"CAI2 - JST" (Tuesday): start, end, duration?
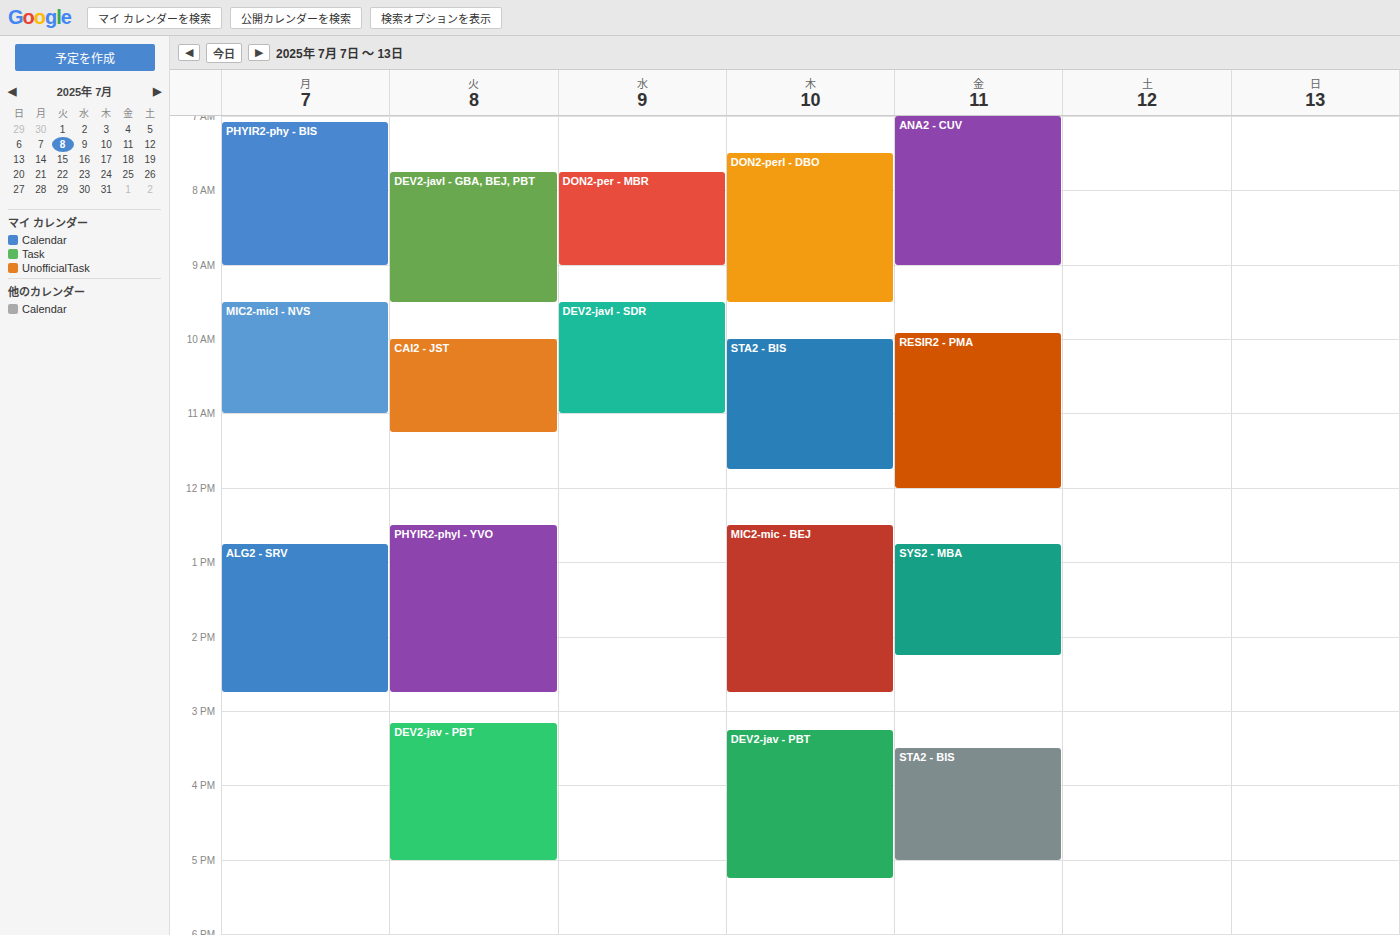
10:00 AM to 11:15 AM, 1 hour 15 minutes